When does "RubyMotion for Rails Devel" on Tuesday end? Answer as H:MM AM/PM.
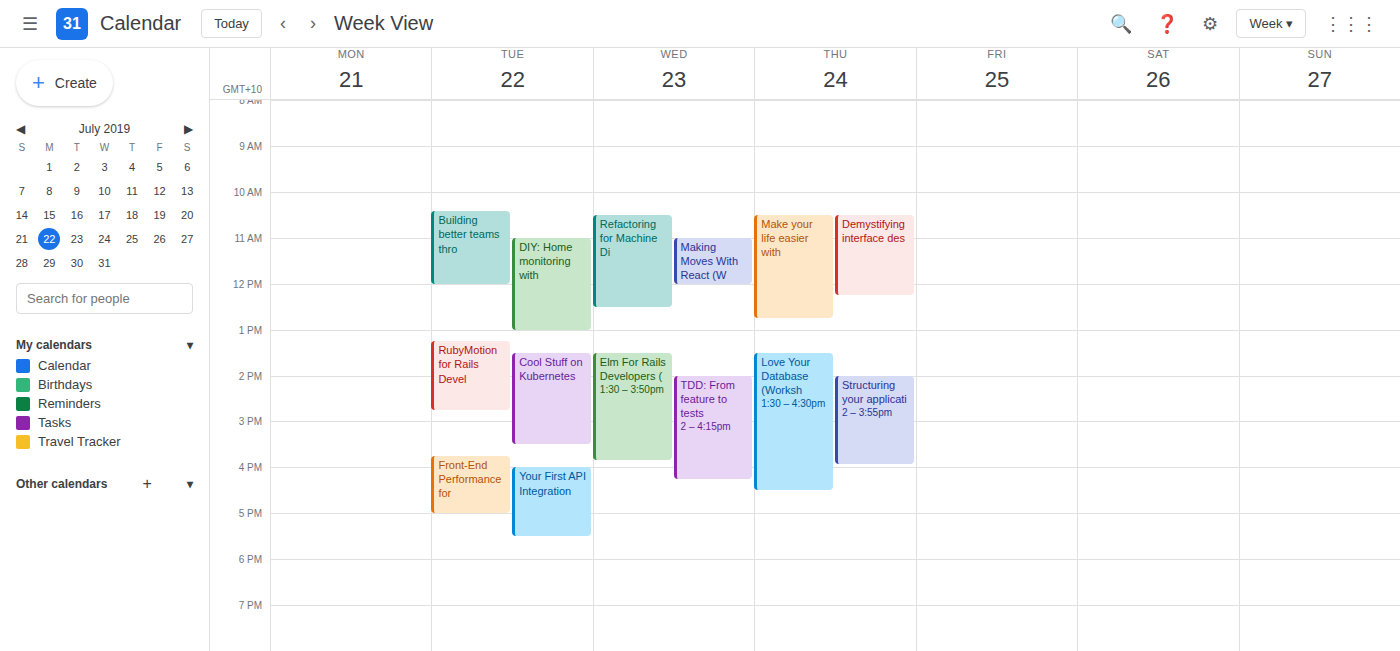
2:45 PM